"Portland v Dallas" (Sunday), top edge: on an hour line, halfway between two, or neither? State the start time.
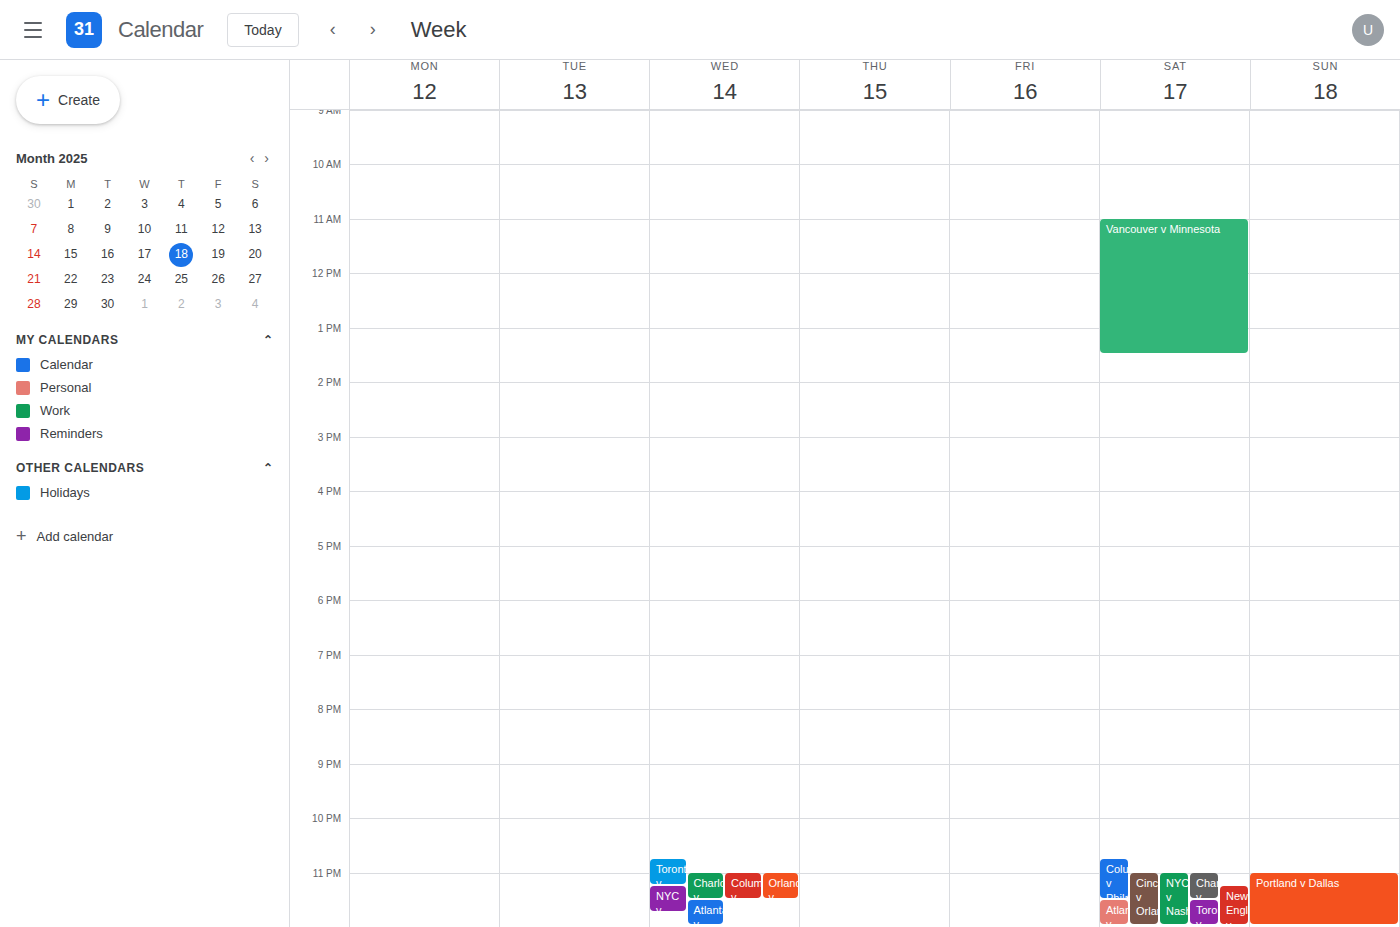
11:00 PM -- exactly on the 11 PM line.